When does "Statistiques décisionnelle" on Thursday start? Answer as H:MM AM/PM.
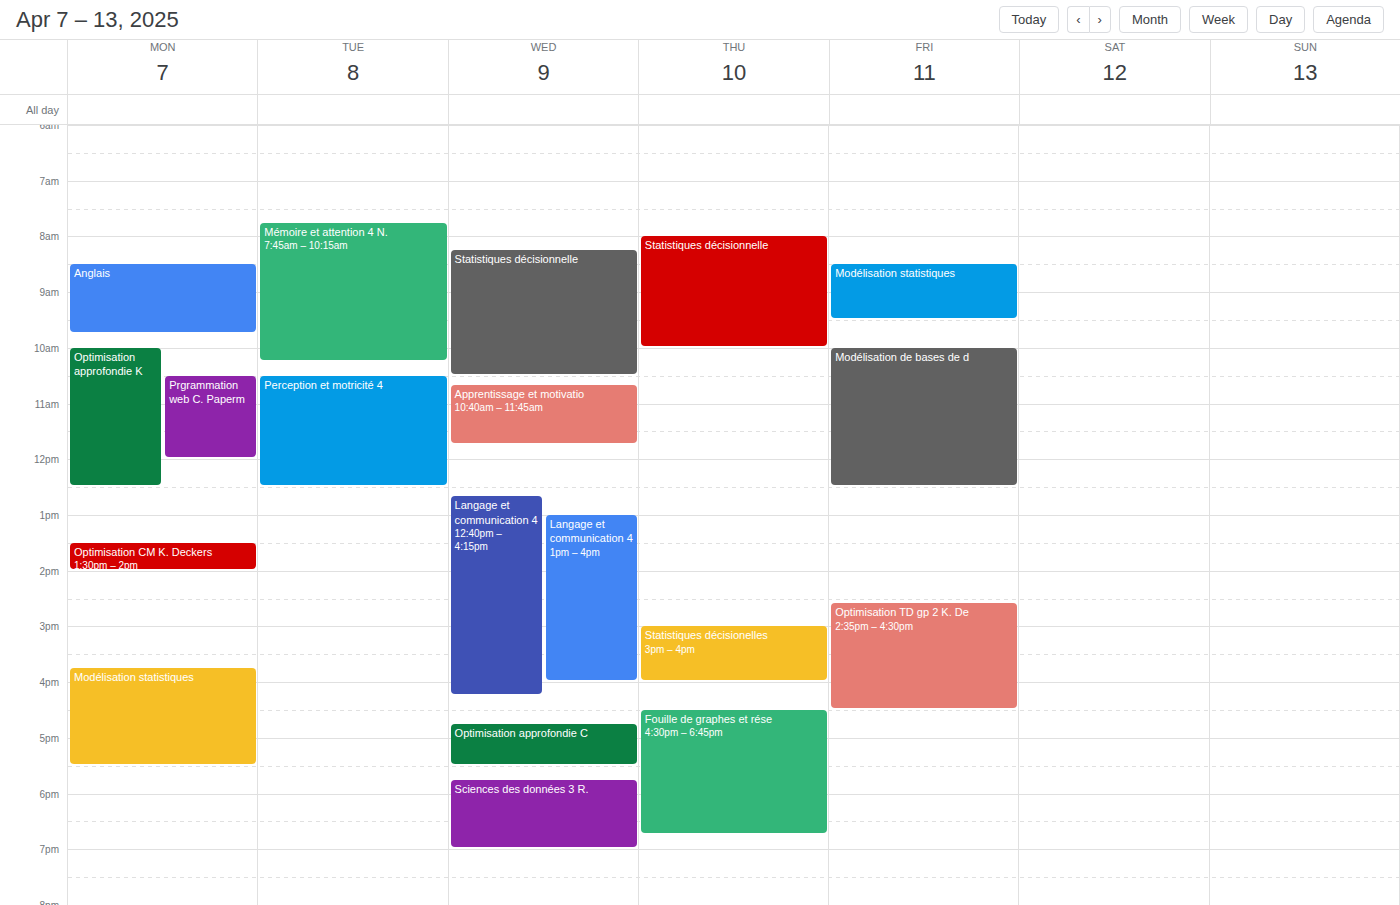
8:00 AM